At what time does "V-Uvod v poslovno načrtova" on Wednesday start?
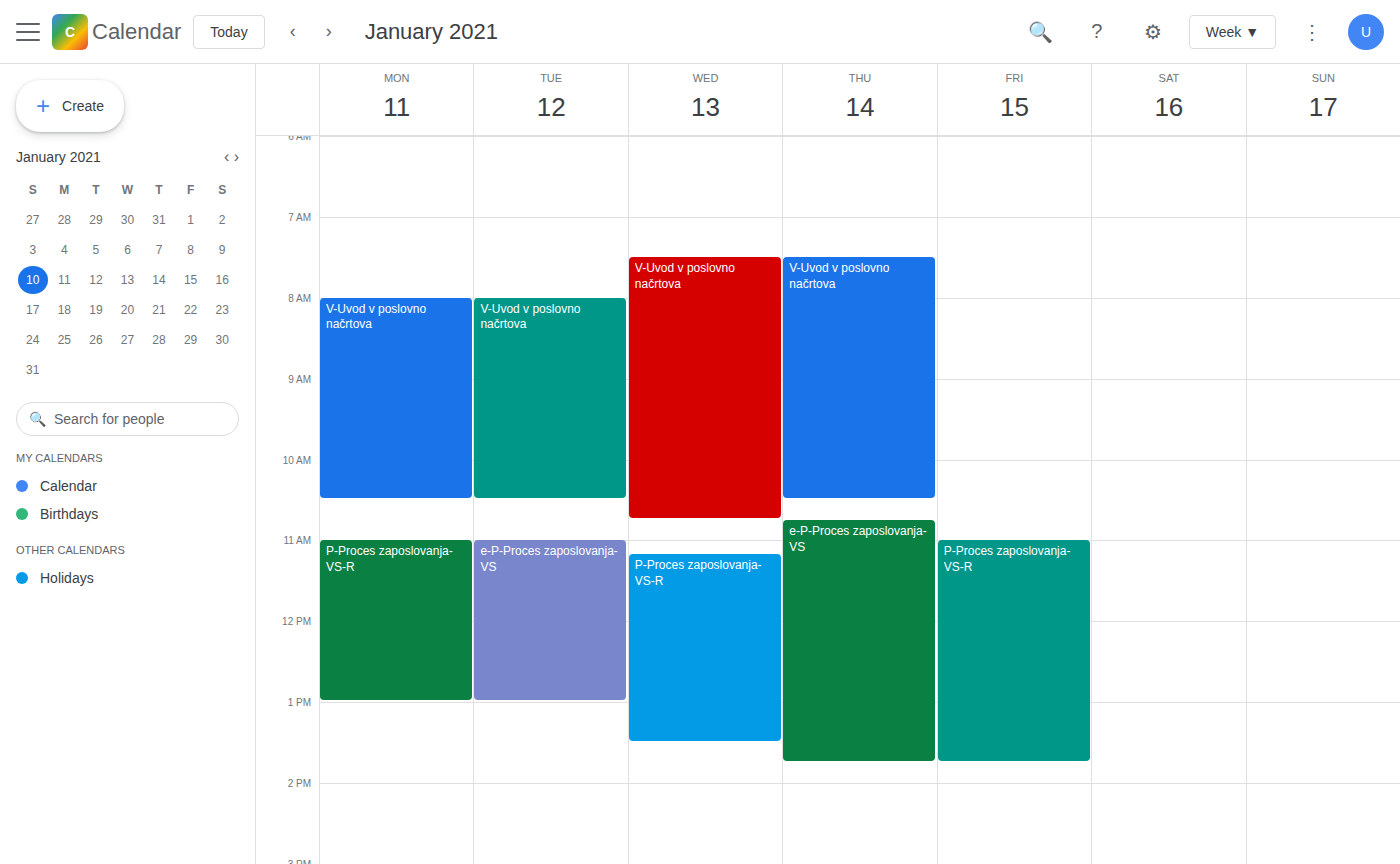
7:30 AM